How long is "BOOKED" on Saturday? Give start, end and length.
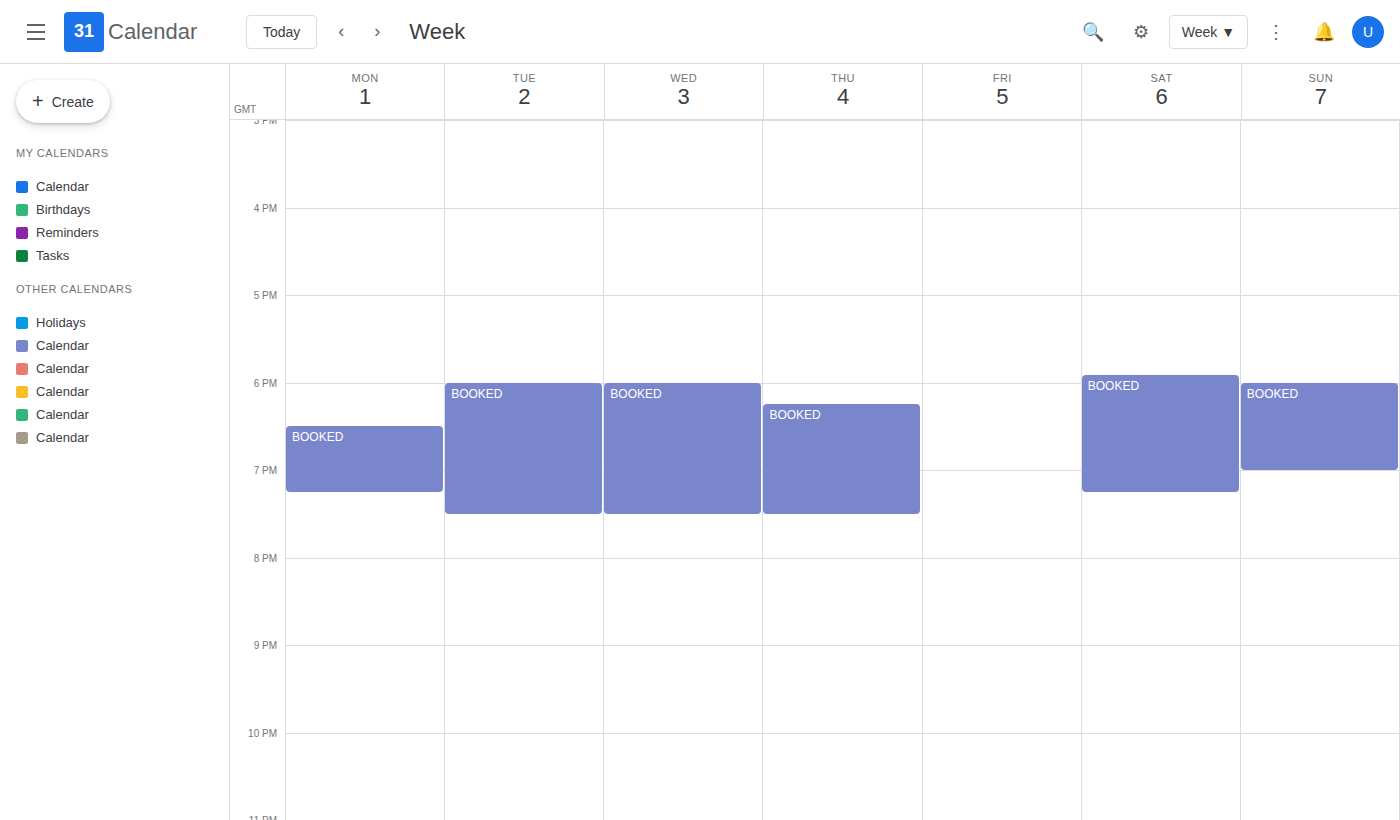
5:55 PM to 7:15 PM, 1 hour 20 minutes